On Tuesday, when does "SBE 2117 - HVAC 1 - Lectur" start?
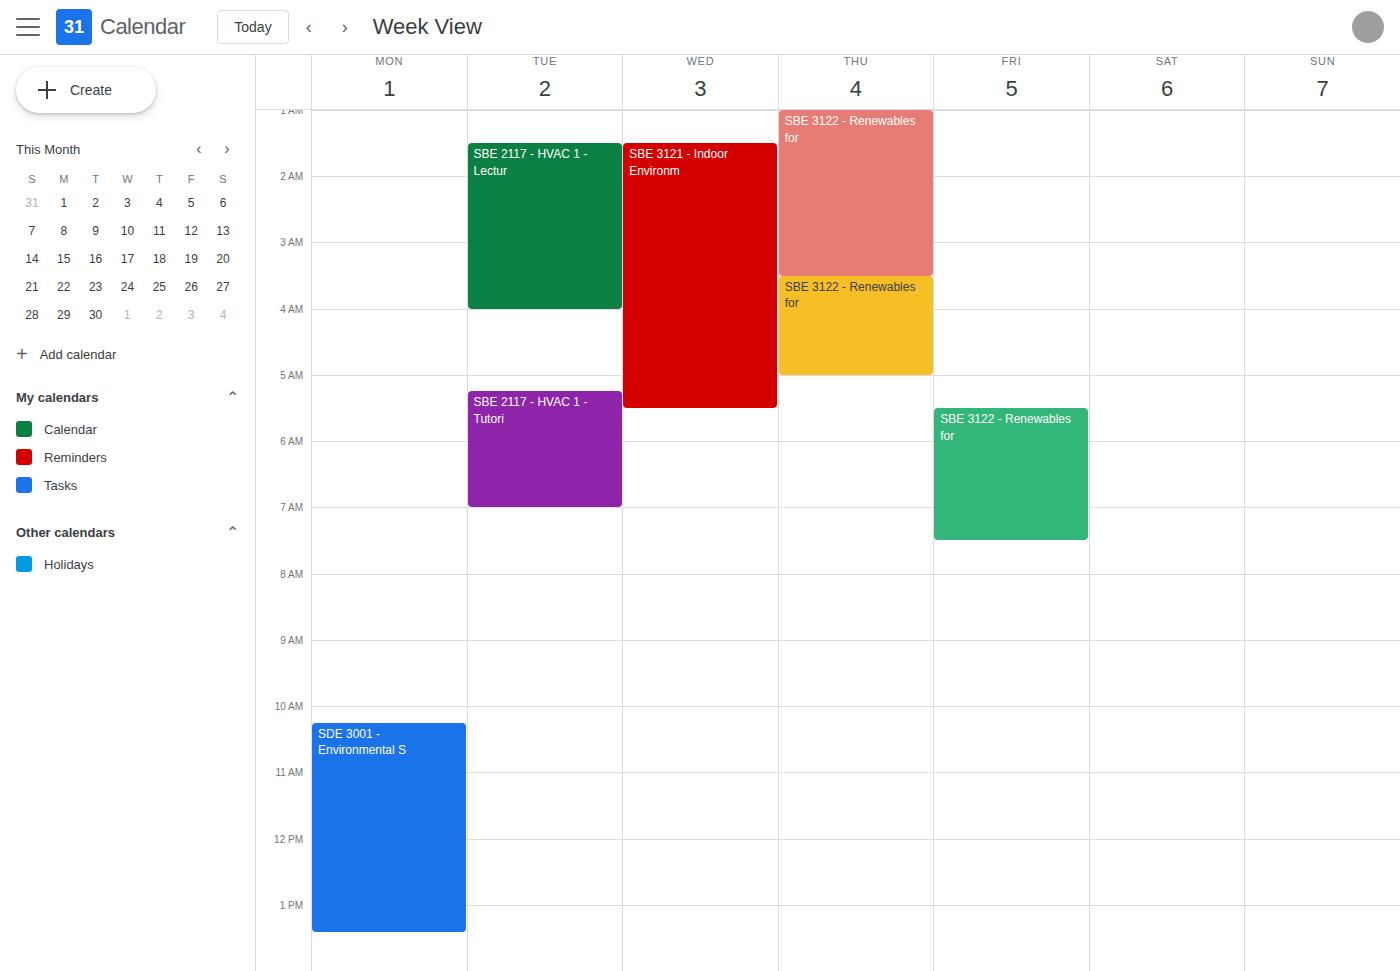
1:30 AM